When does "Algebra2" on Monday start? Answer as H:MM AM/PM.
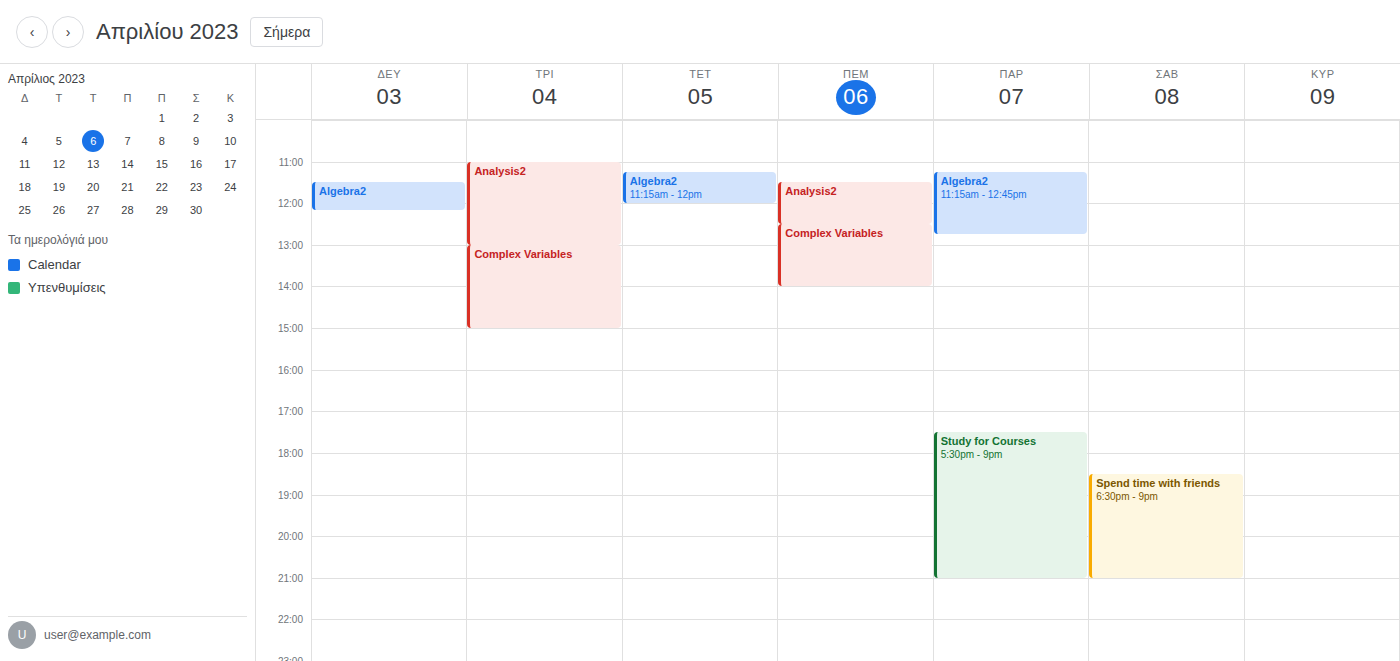
11:30 AM